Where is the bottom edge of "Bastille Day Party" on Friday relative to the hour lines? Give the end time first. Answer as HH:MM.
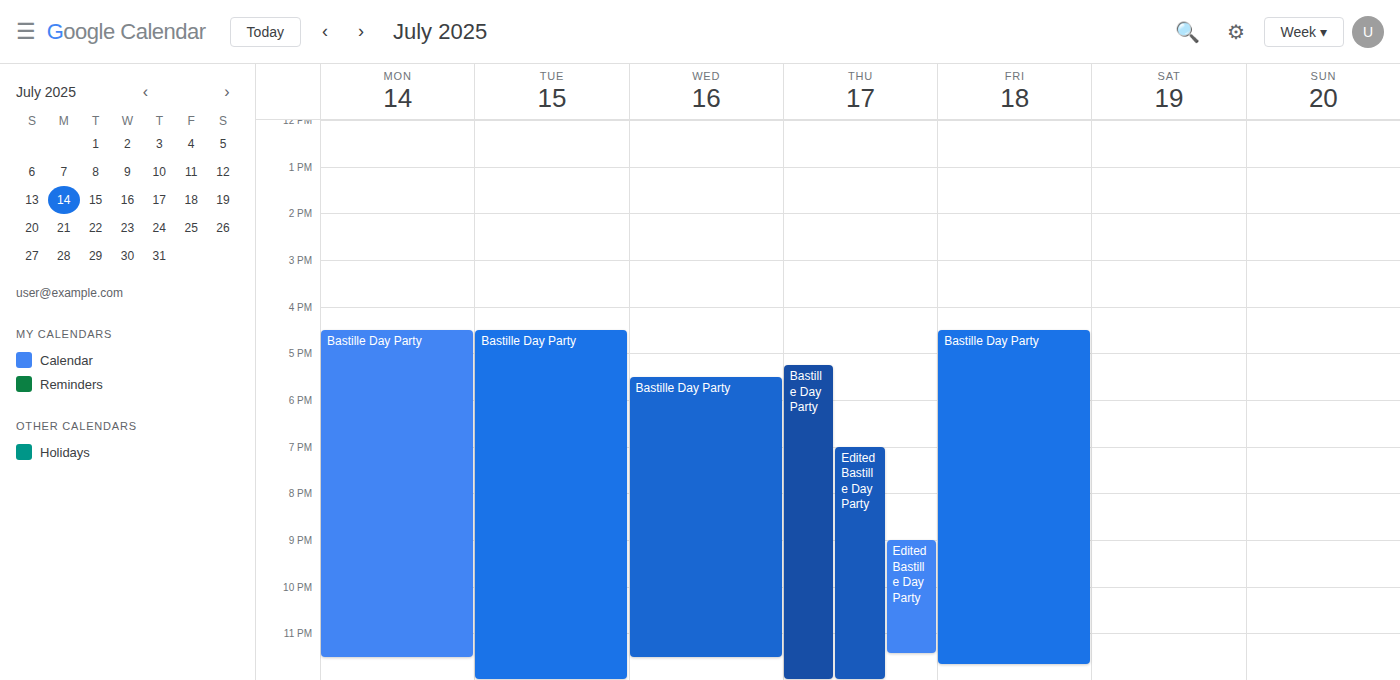
23:40 -- neither: 40 minutes below the 23:00 line and 20 minutes above the 24:00 line.